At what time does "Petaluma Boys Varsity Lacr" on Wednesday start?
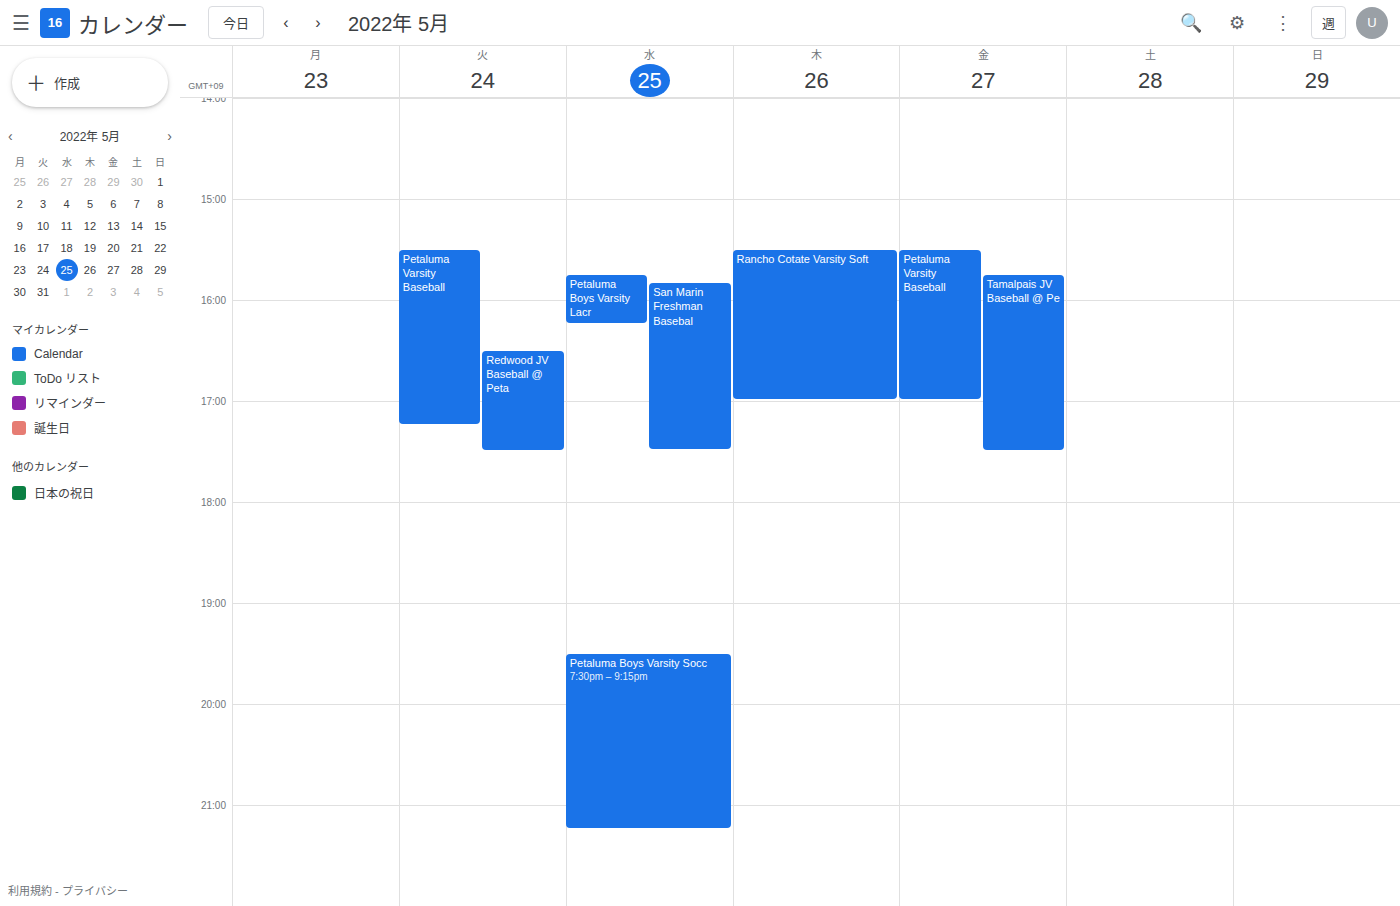
3:45 PM